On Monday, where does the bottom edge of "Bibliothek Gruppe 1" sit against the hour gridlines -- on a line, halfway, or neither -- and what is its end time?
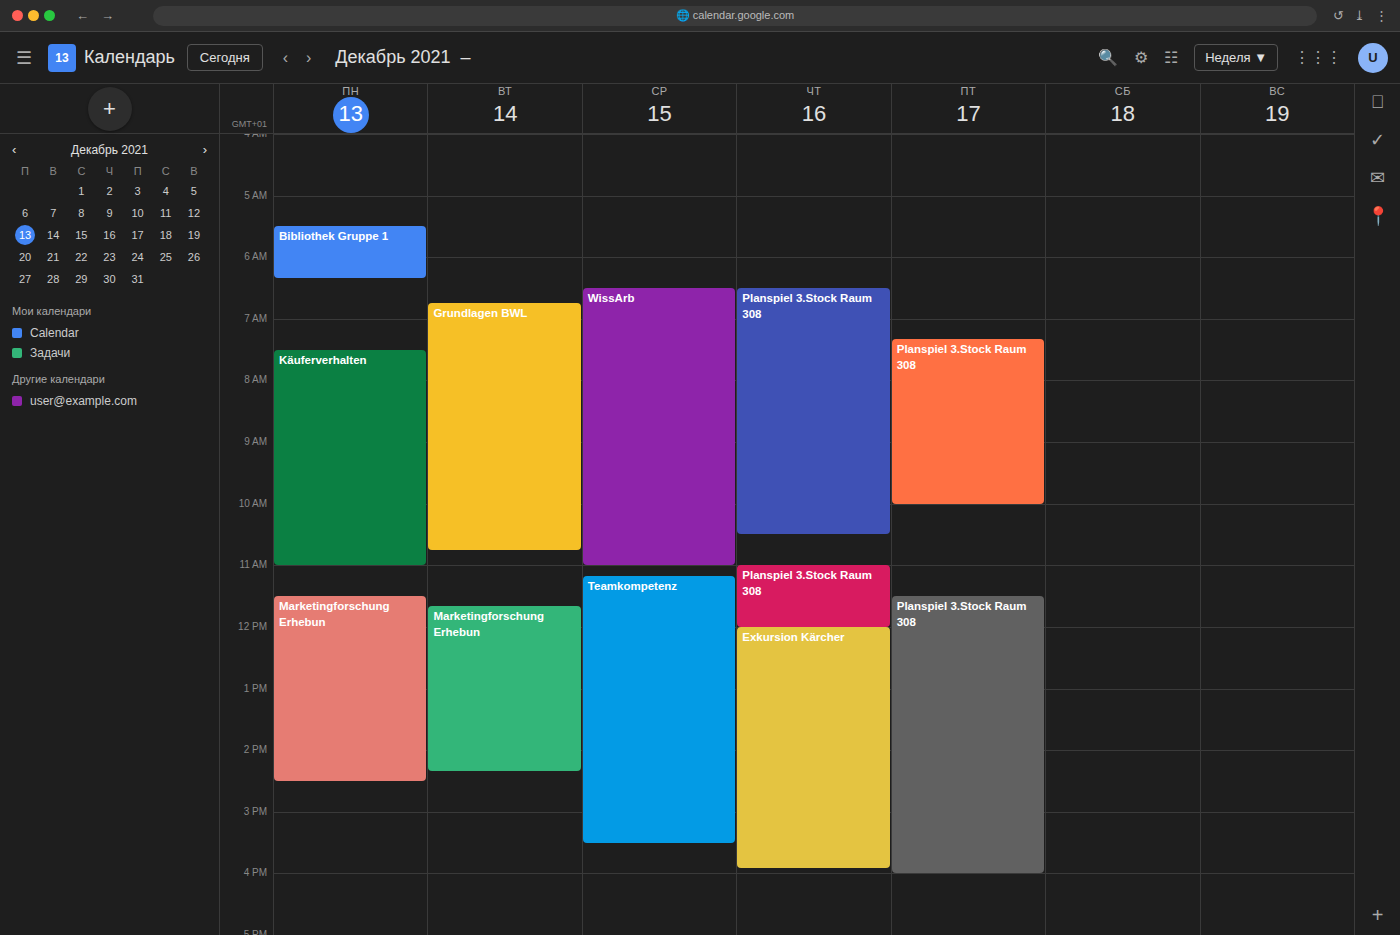
6:20 AM -- neither: 20 minutes below the 6 AM line and 40 minutes above the 7 AM line.